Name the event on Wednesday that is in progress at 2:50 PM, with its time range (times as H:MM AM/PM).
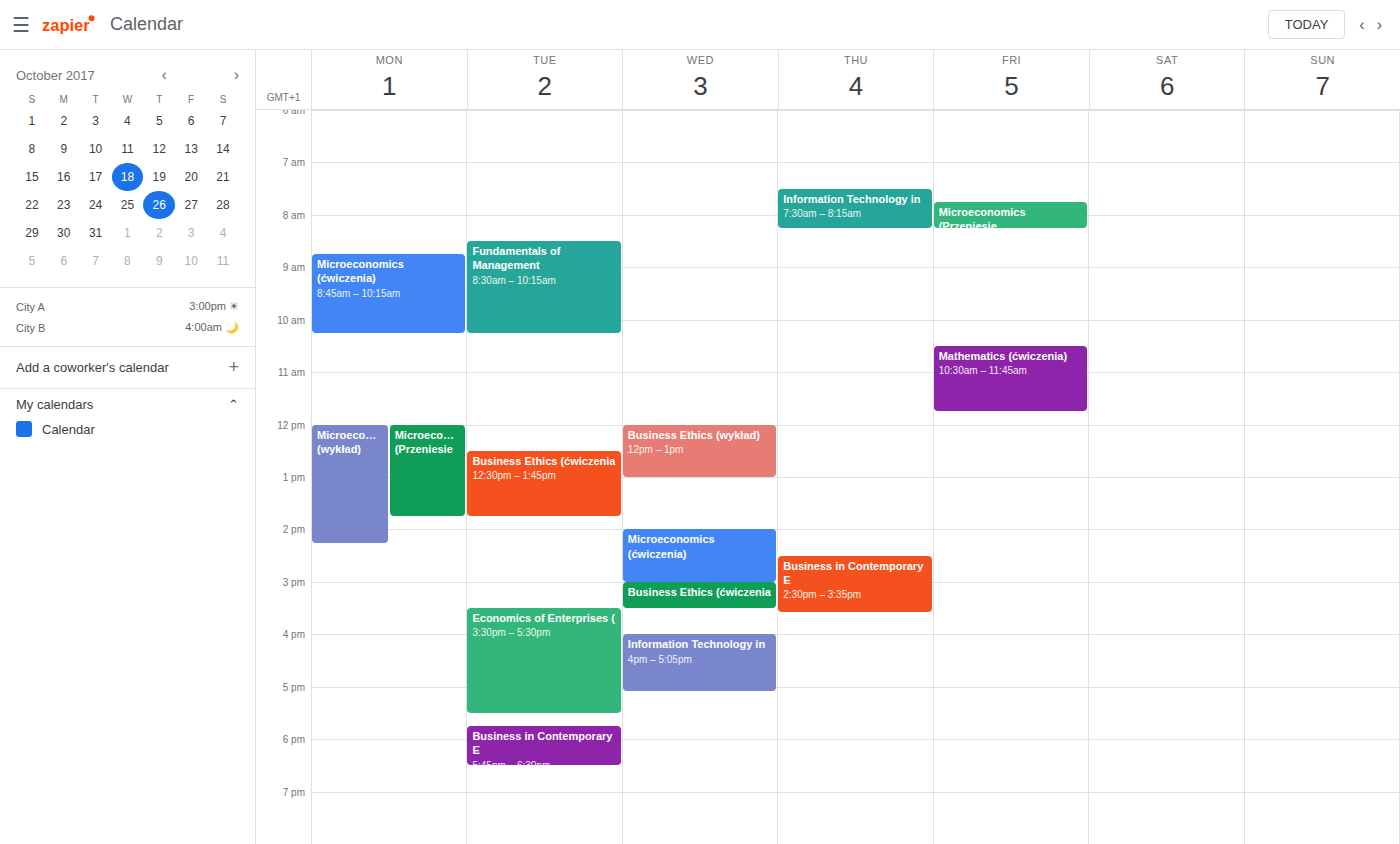
"Microeconomics (ćwiczenia)", 2:00 PM to 3:00 PM